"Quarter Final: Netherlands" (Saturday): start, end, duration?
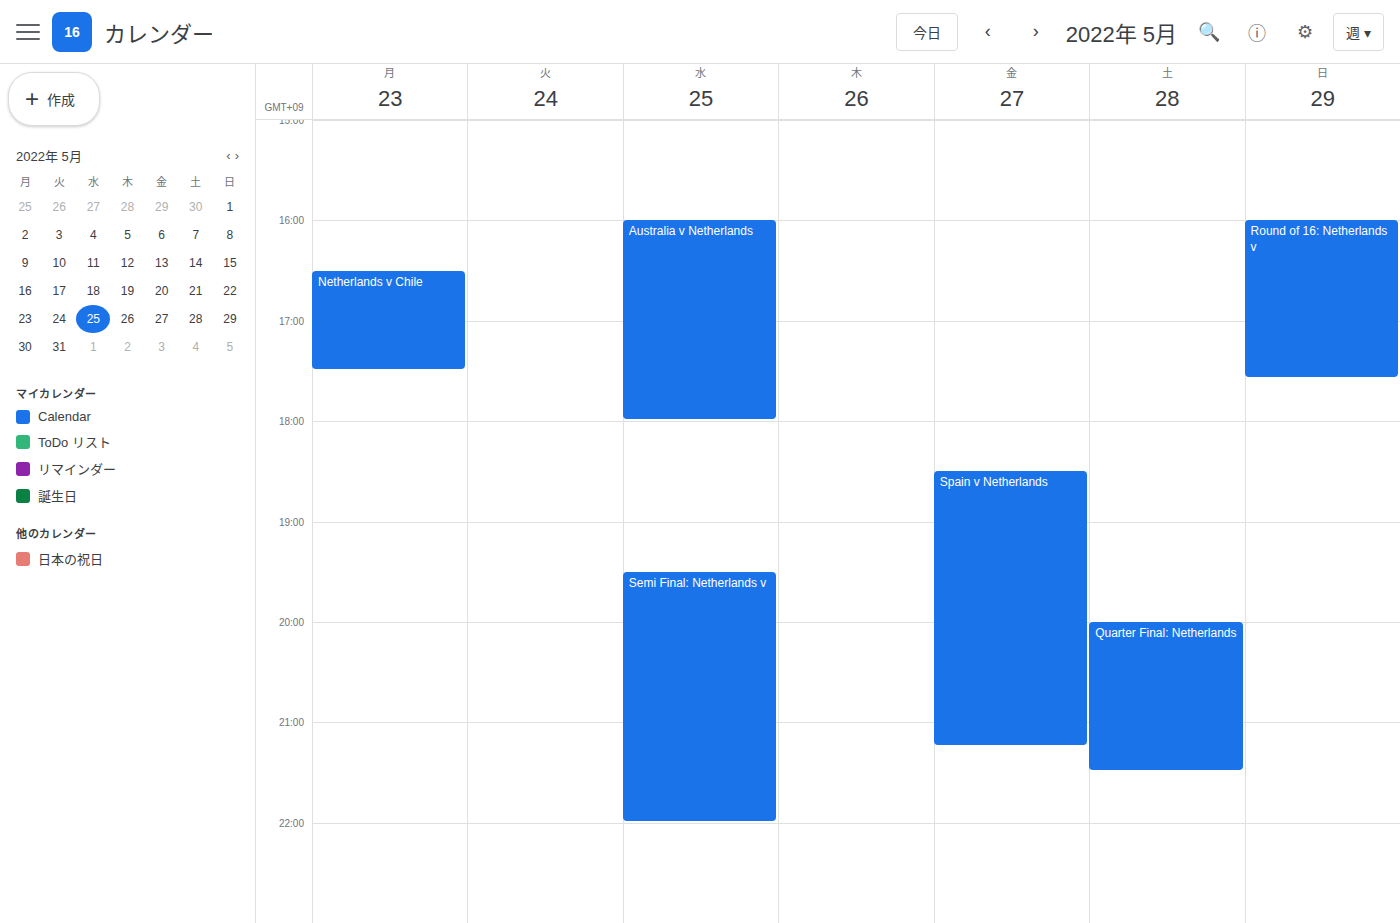
8:00 PM to 9:30 PM, 1 hour 30 minutes